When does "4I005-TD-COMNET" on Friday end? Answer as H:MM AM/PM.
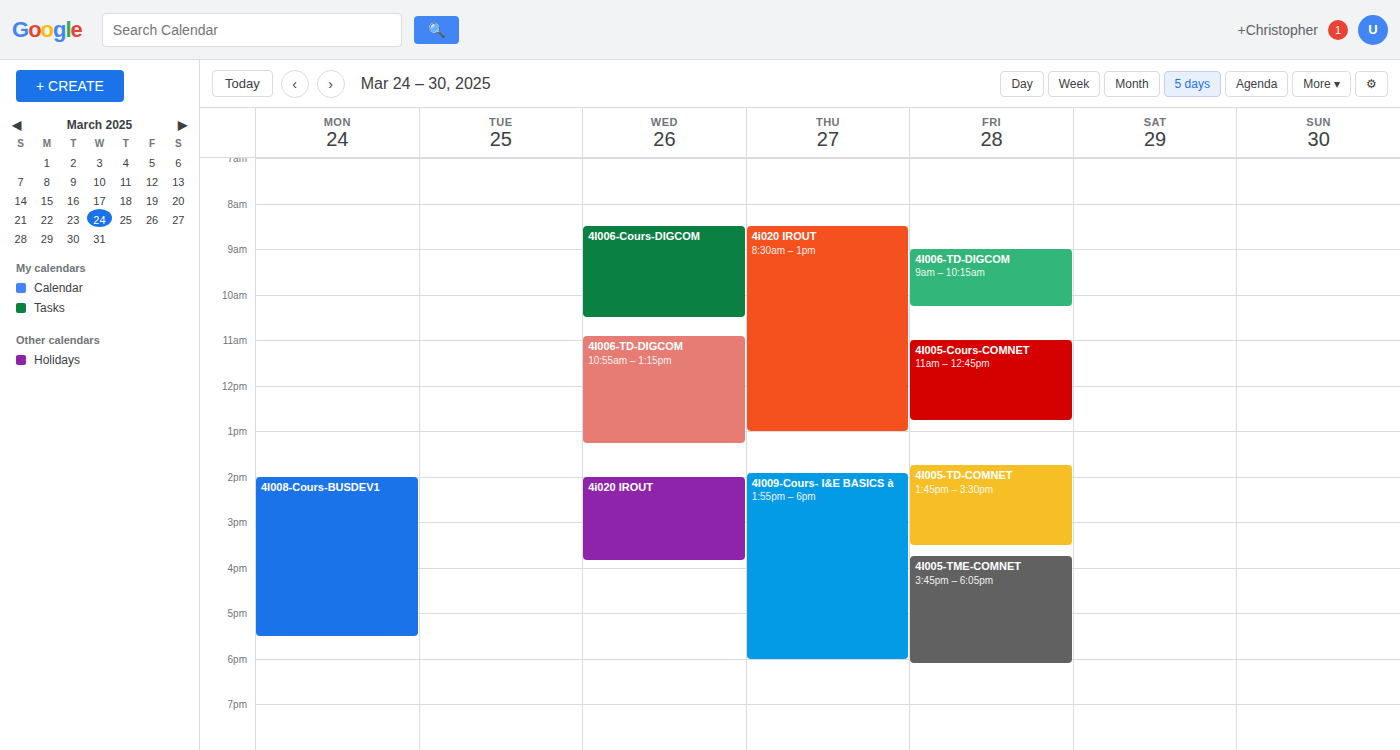
3:30 PM